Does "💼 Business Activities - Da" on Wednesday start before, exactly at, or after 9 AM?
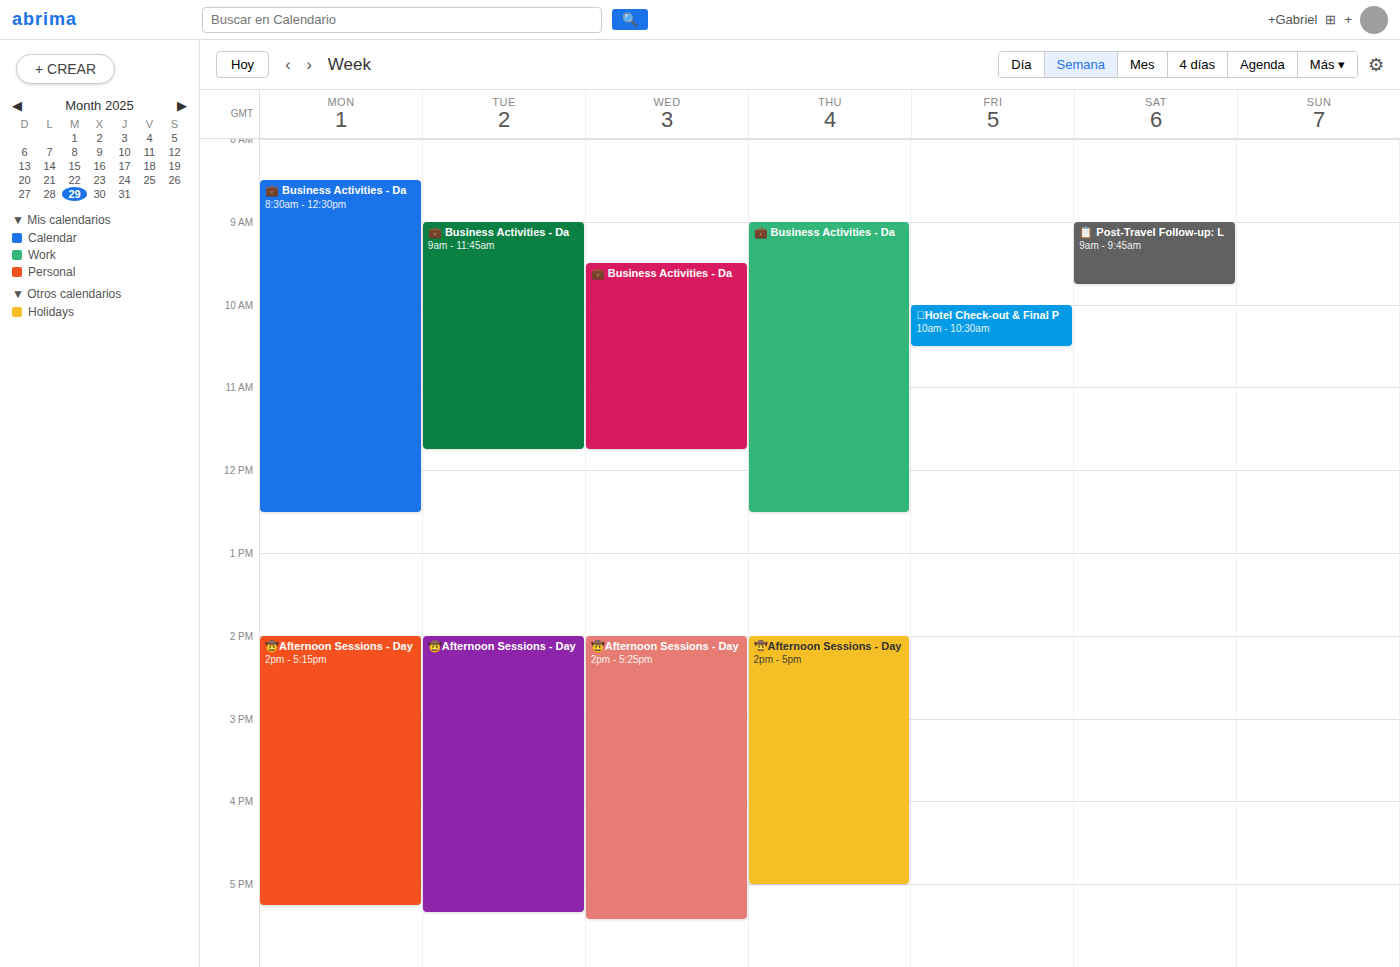
9:30 AM -- after 9 AM, 30 minutes below the 9 AM line.